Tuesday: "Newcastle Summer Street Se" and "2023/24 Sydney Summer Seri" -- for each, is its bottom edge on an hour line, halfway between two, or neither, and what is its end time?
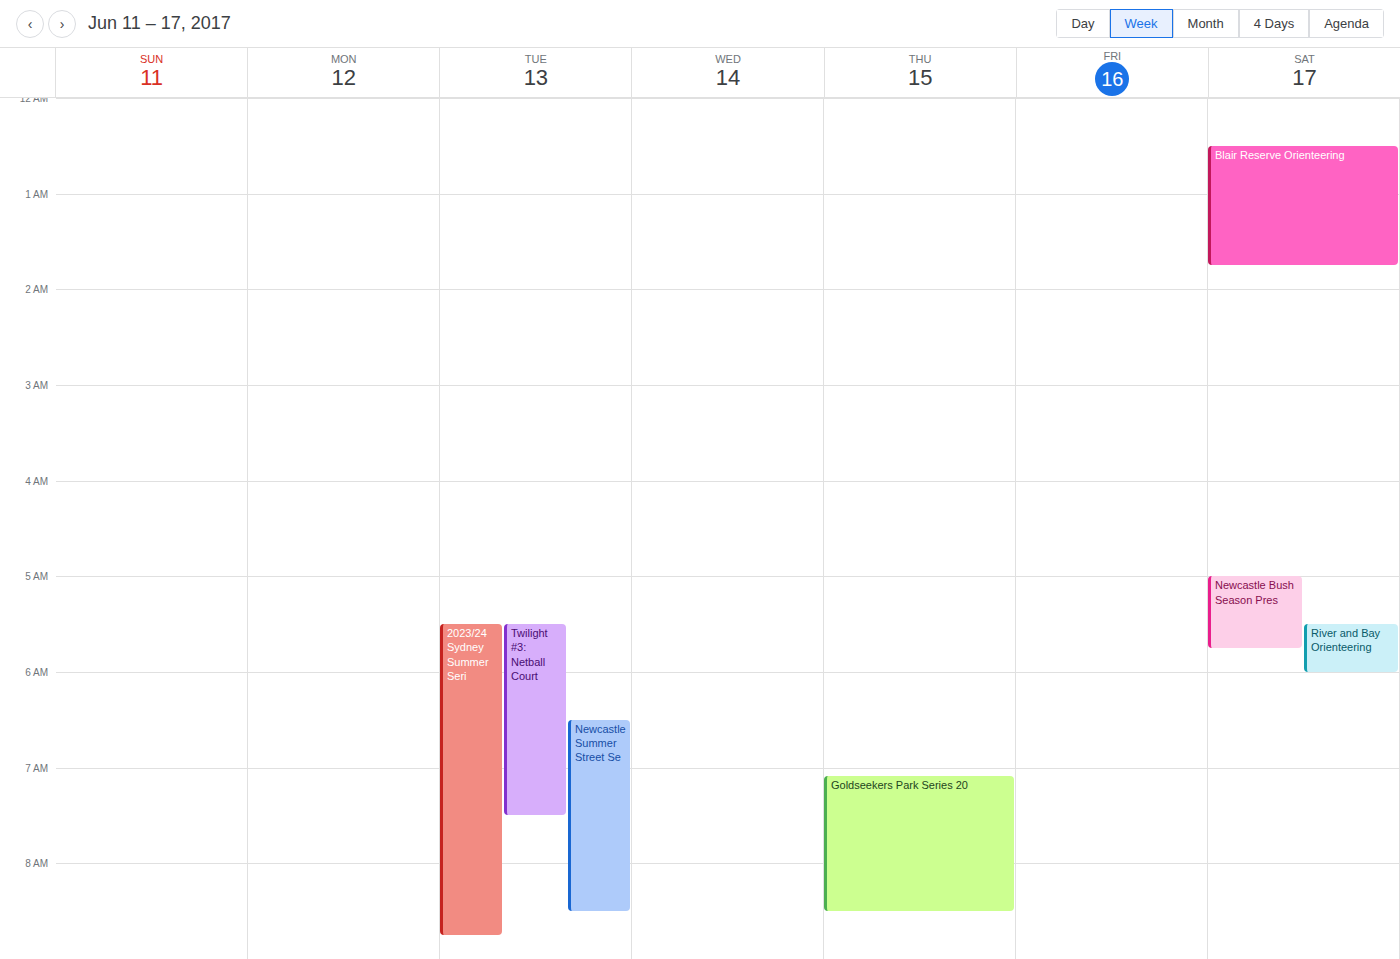
"Newcastle Summer Street Se": 8:30 AM, halfway between the 8 AM and 9 AM lines. "2023/24 Sydney Summer Seri": 8:45 AM, neither: three quarters of the way from the 8 AM line to the 9 AM line.